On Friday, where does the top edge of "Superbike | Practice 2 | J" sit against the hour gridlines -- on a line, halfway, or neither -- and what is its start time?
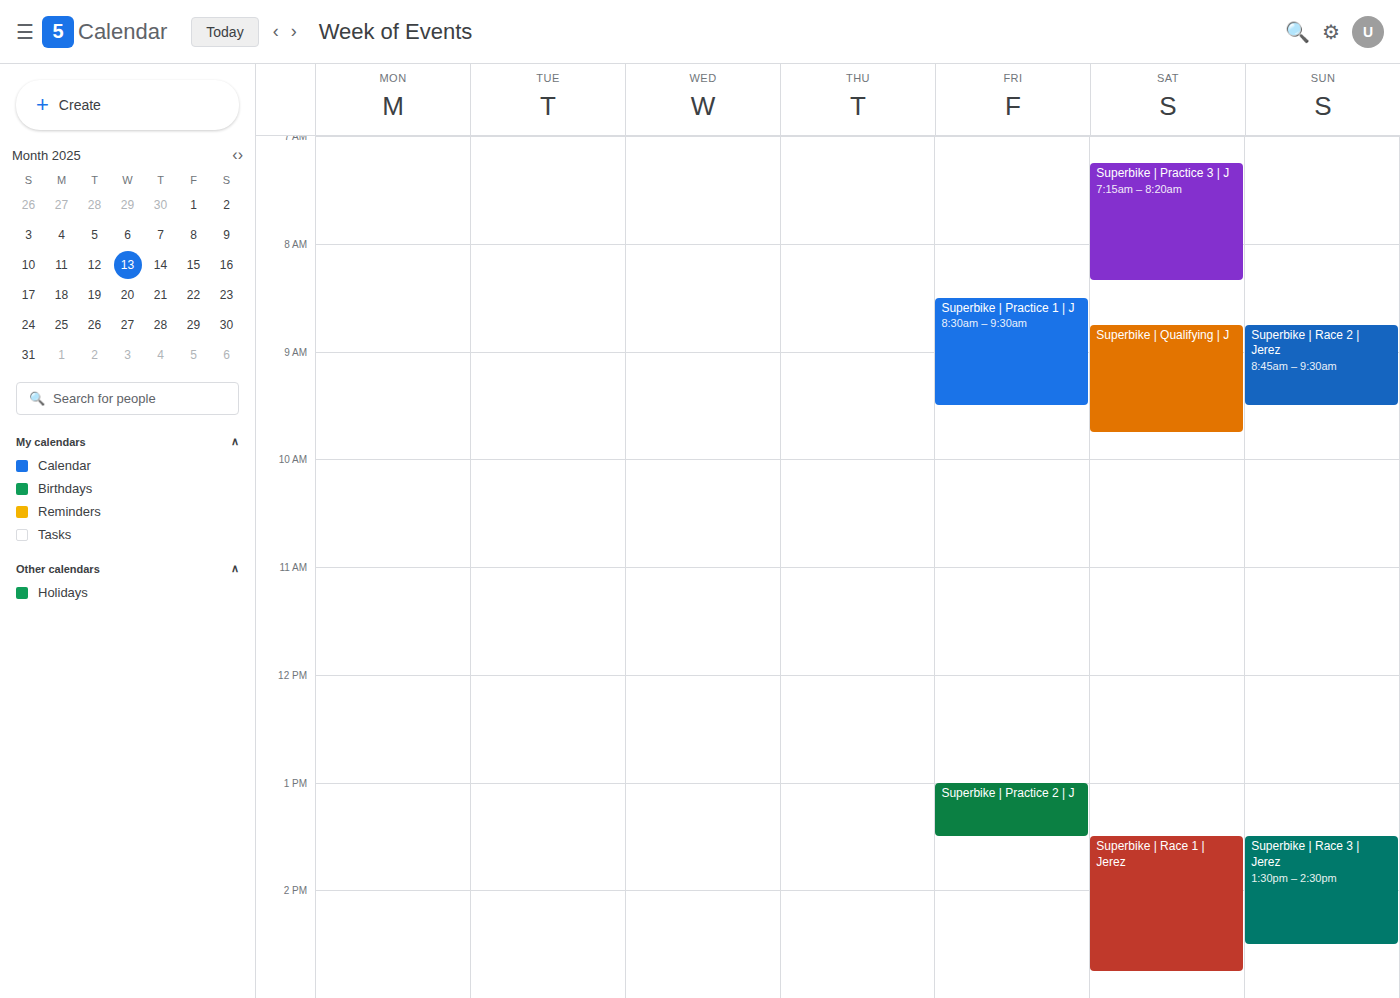
1:00 PM -- exactly on the 1 PM line.